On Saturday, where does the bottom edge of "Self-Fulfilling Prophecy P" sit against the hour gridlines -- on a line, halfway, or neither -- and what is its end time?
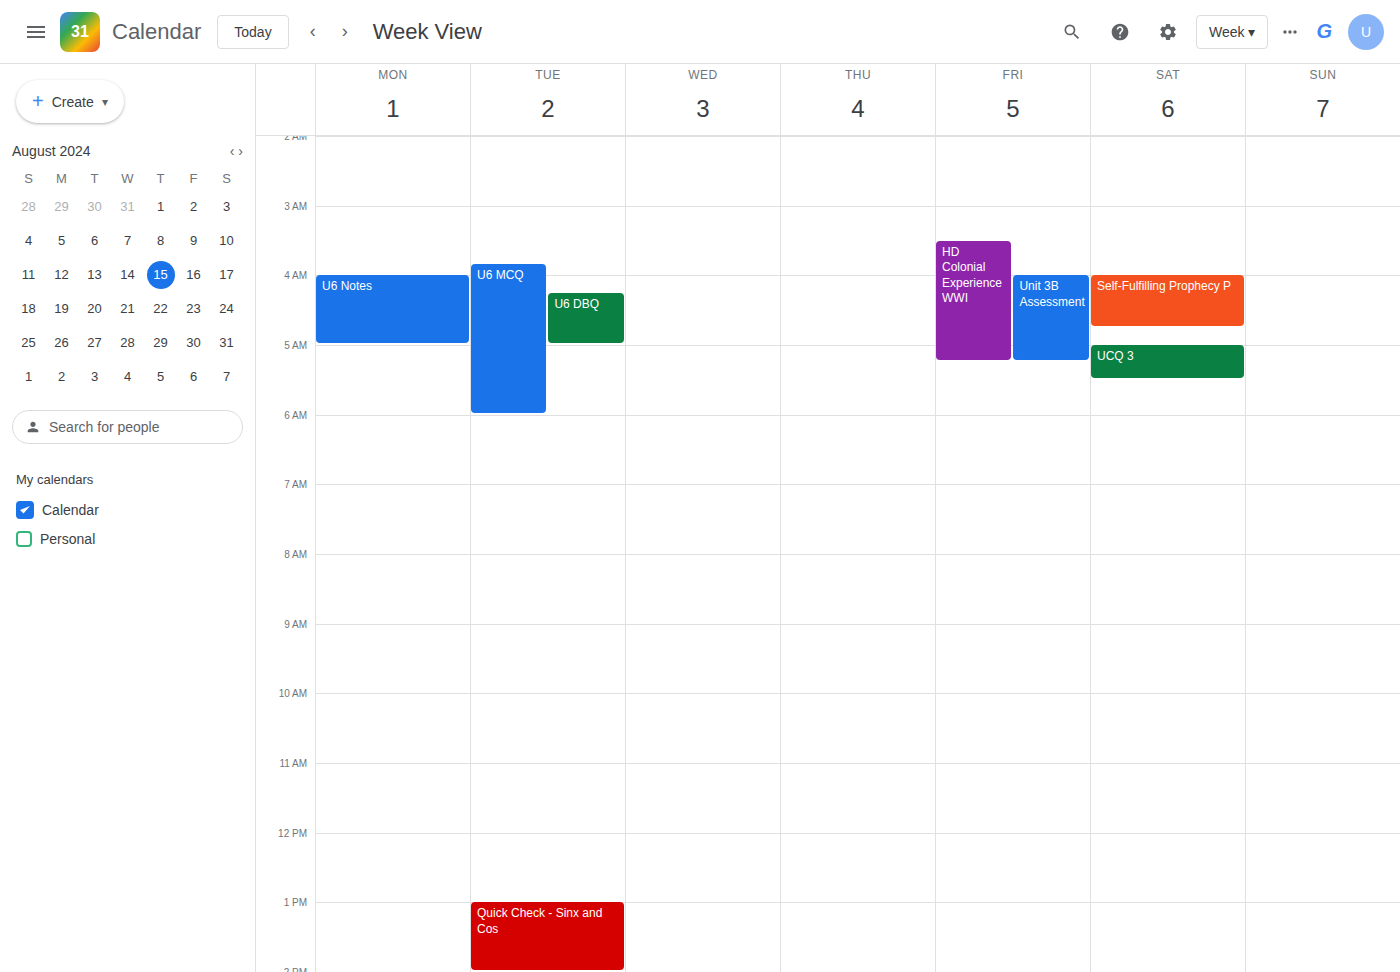
4:45 AM -- neither: three quarters of the way from the 4 AM line to the 5 AM line.